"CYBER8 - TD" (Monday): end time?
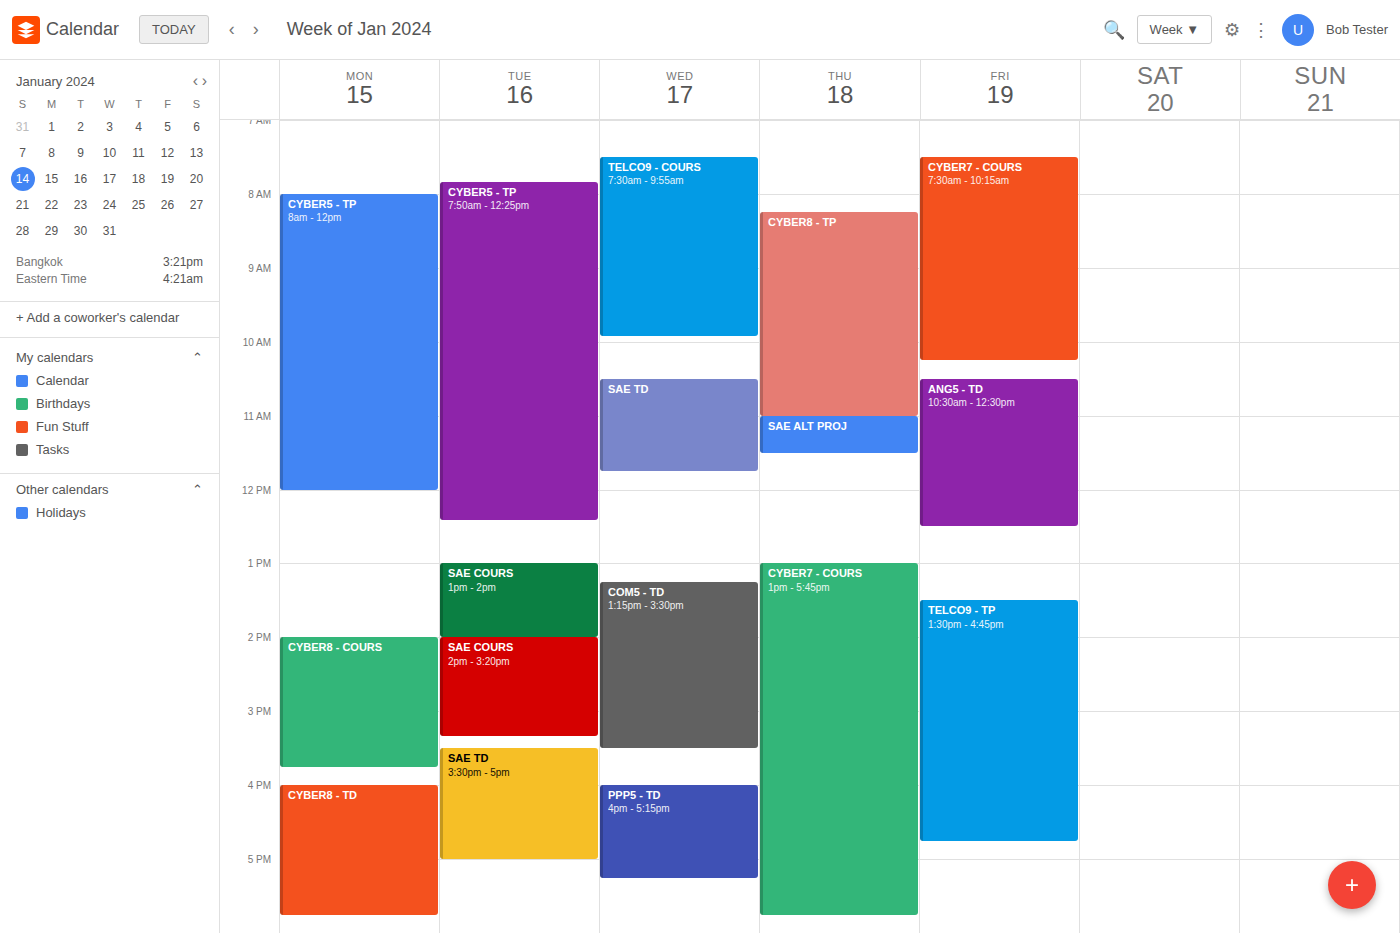
5:45 PM